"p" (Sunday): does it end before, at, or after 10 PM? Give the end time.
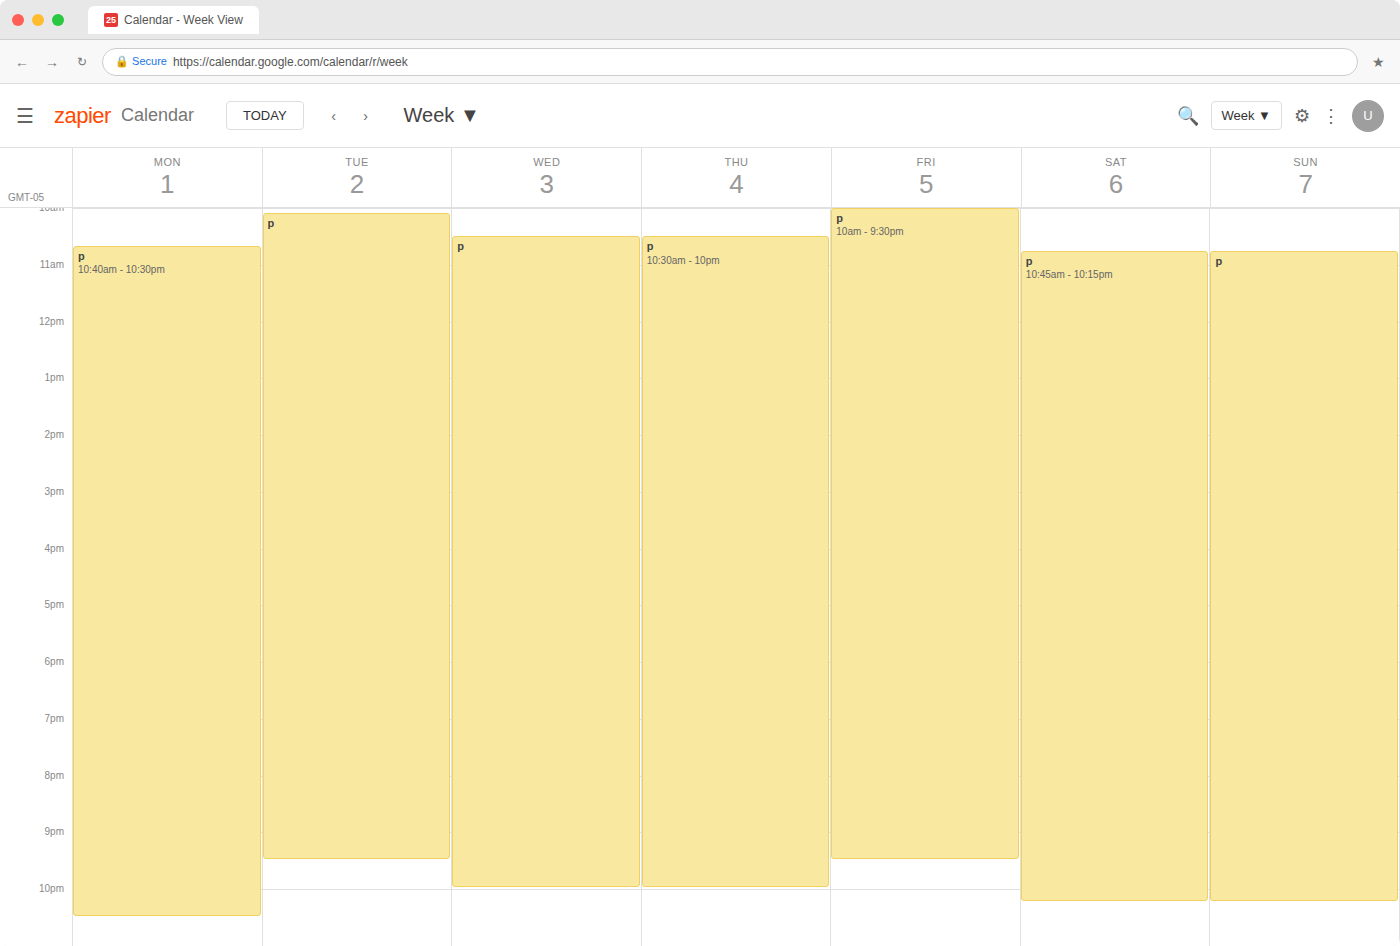
10:15 PM -- after 10 PM, 15 minutes below the 10 PM line.